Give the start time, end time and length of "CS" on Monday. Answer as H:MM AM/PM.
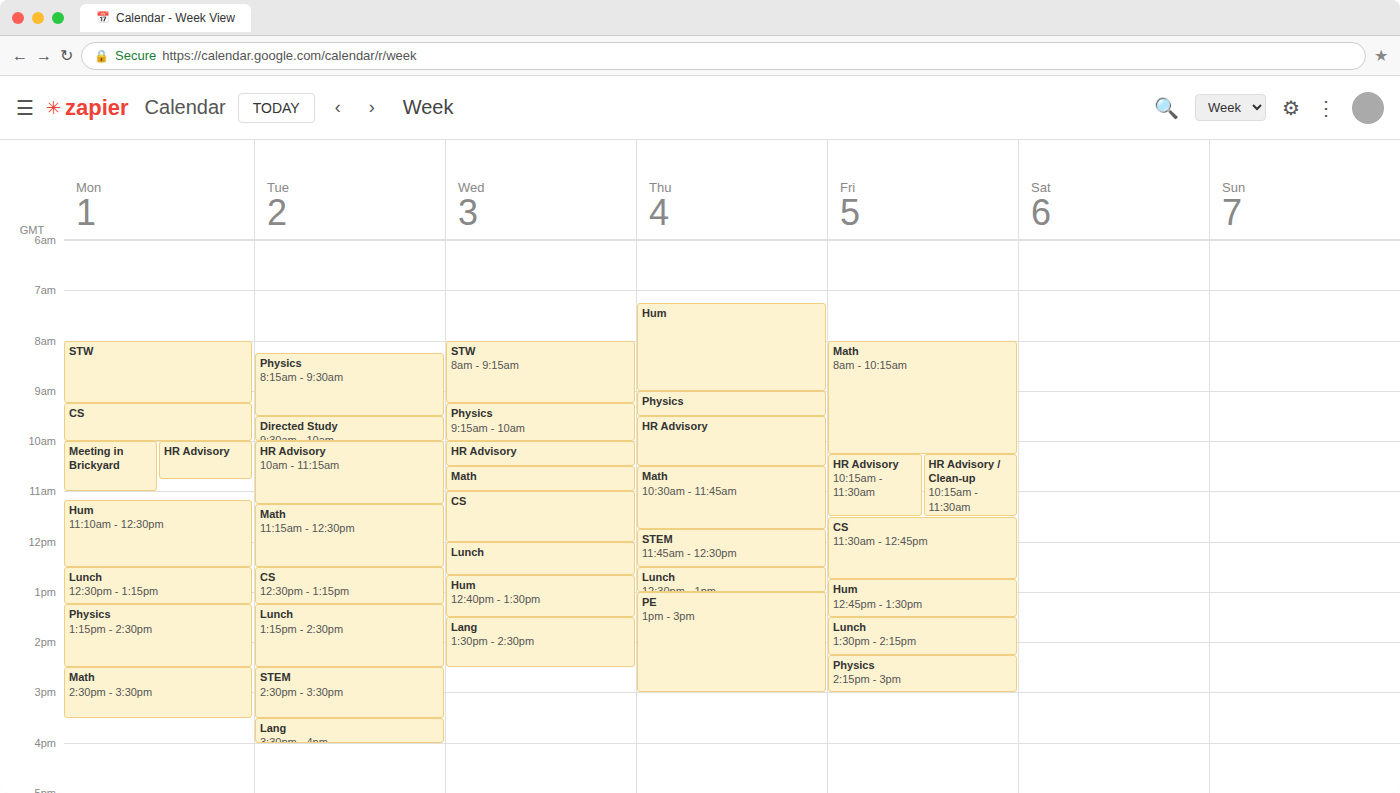
9:15 AM to 10:00 AM, 45 minutes